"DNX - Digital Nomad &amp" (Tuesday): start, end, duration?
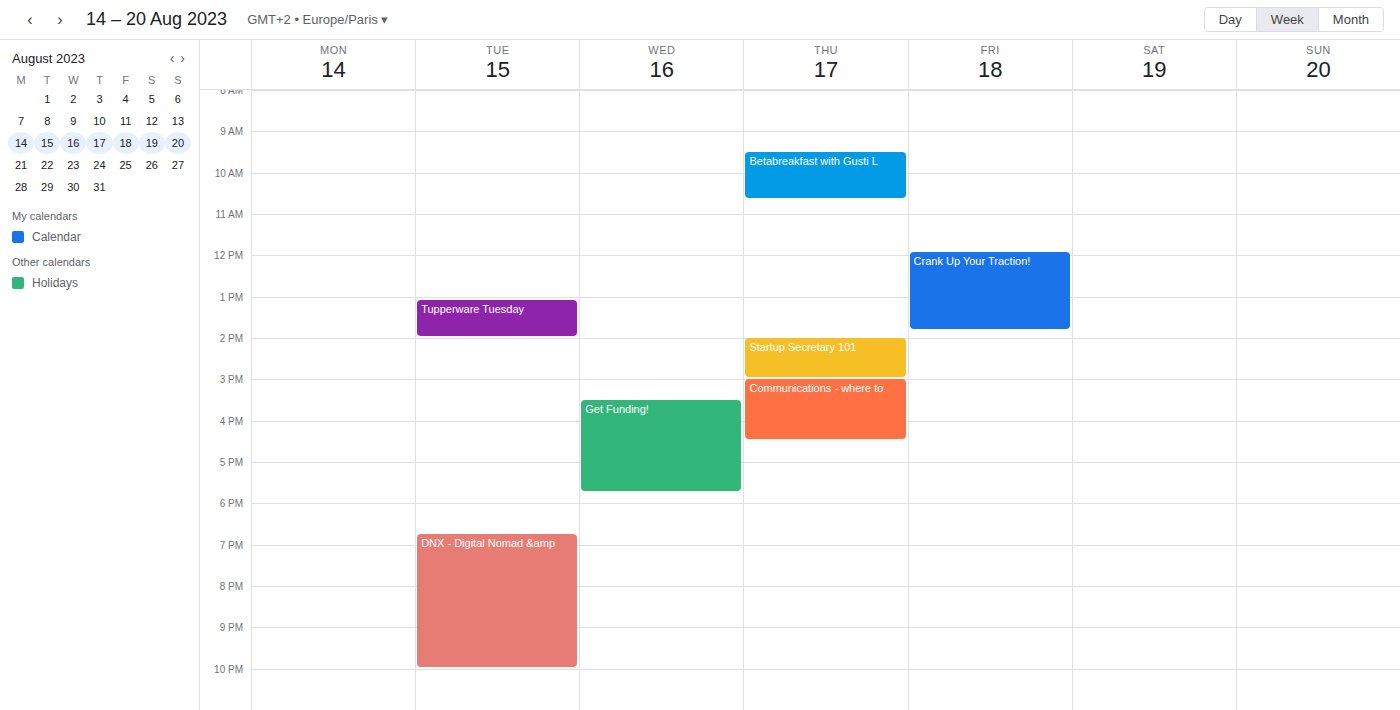
6:45 PM to 10:00 PM, 3 hours 15 minutes